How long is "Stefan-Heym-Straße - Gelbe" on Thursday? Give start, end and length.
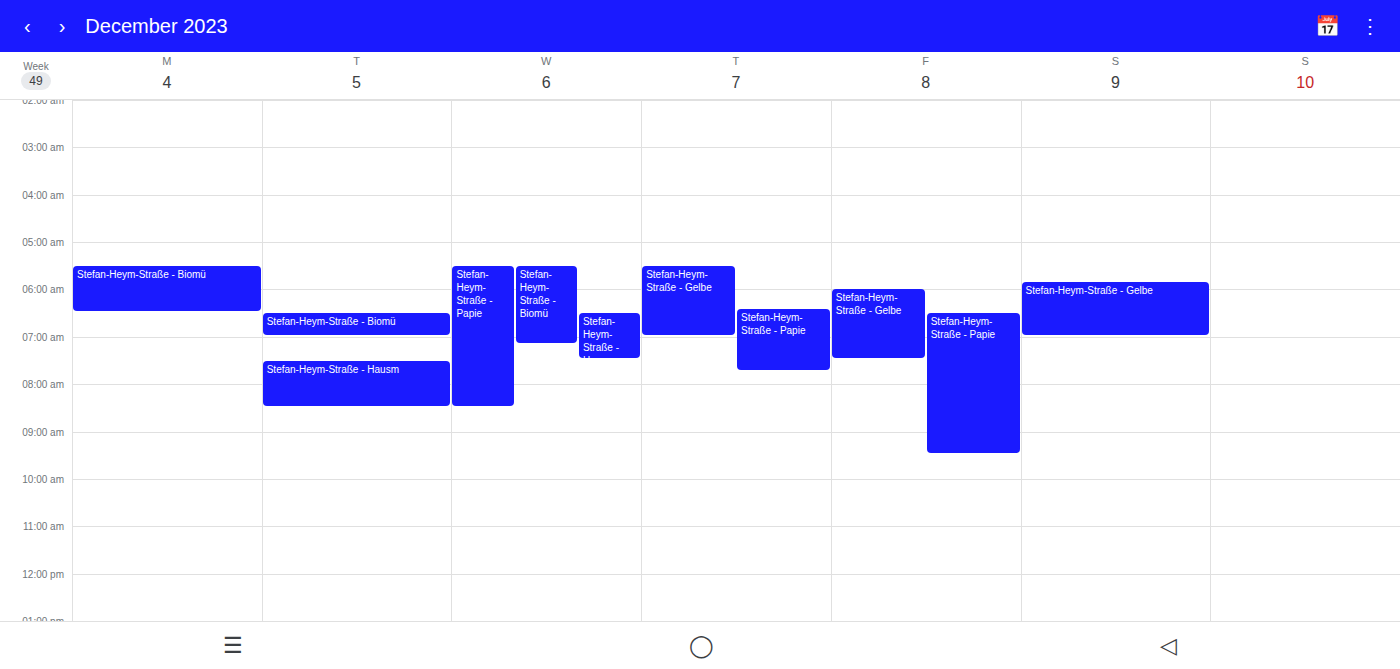
5:30 AM to 7:00 AM, 1 hour 30 minutes